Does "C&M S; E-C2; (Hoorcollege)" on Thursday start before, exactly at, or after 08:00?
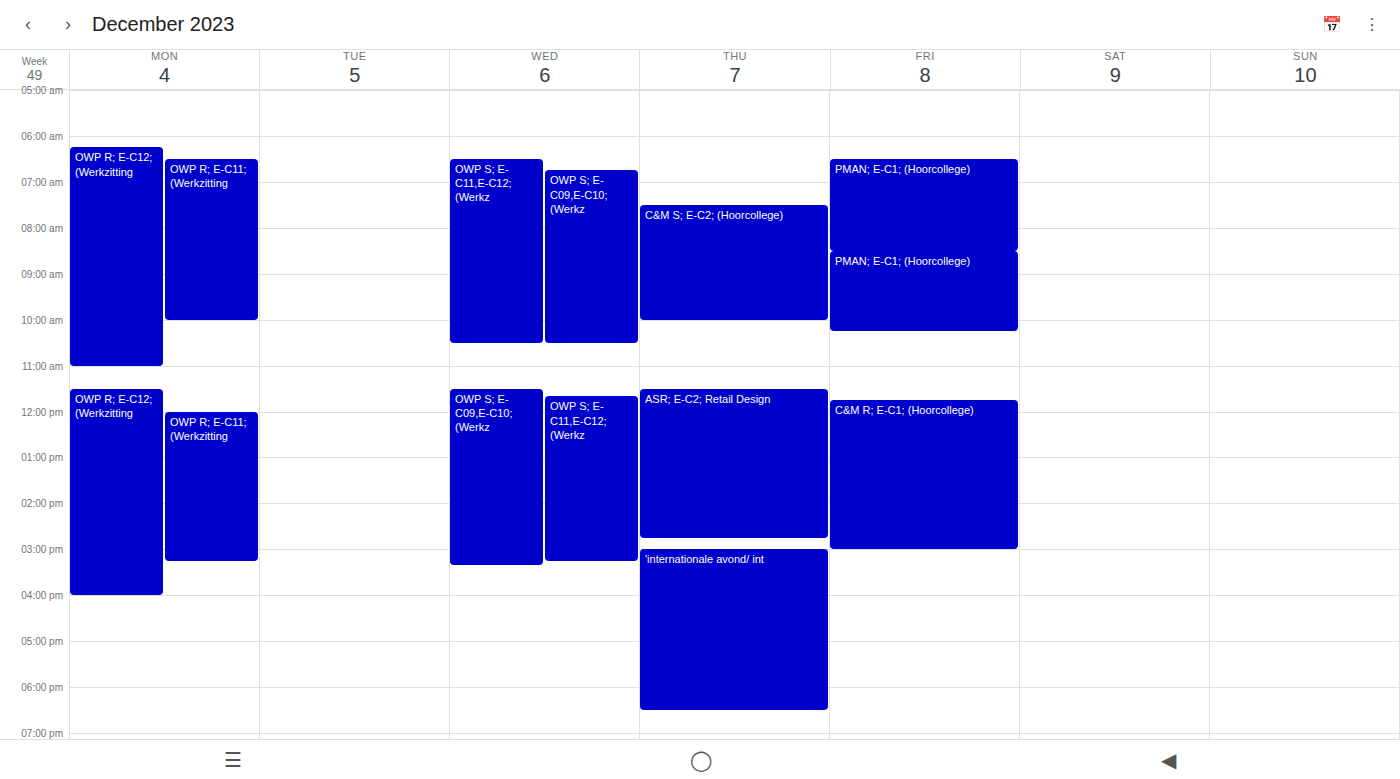
07:30 -- before 08:00, 30 minutes above the 08:00 line.